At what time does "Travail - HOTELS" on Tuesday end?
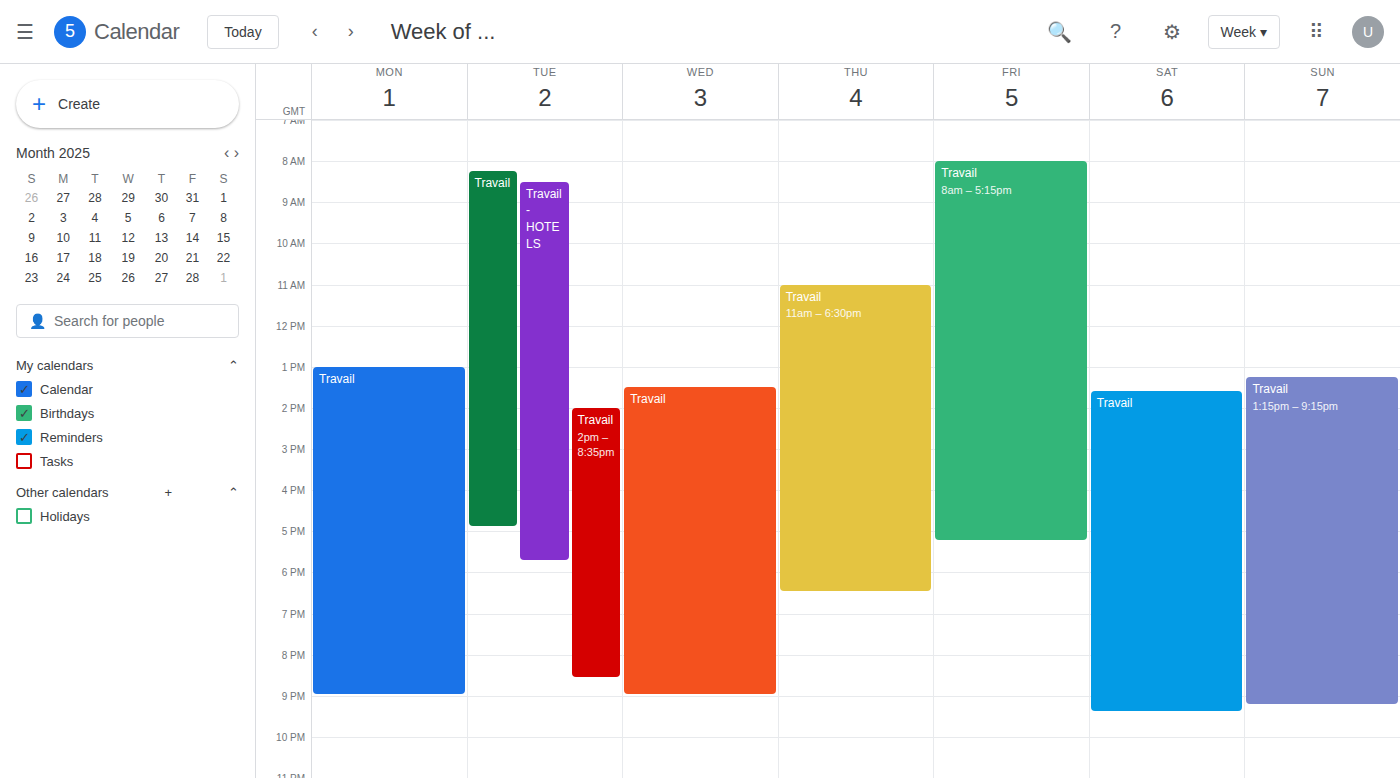
5:45 PM